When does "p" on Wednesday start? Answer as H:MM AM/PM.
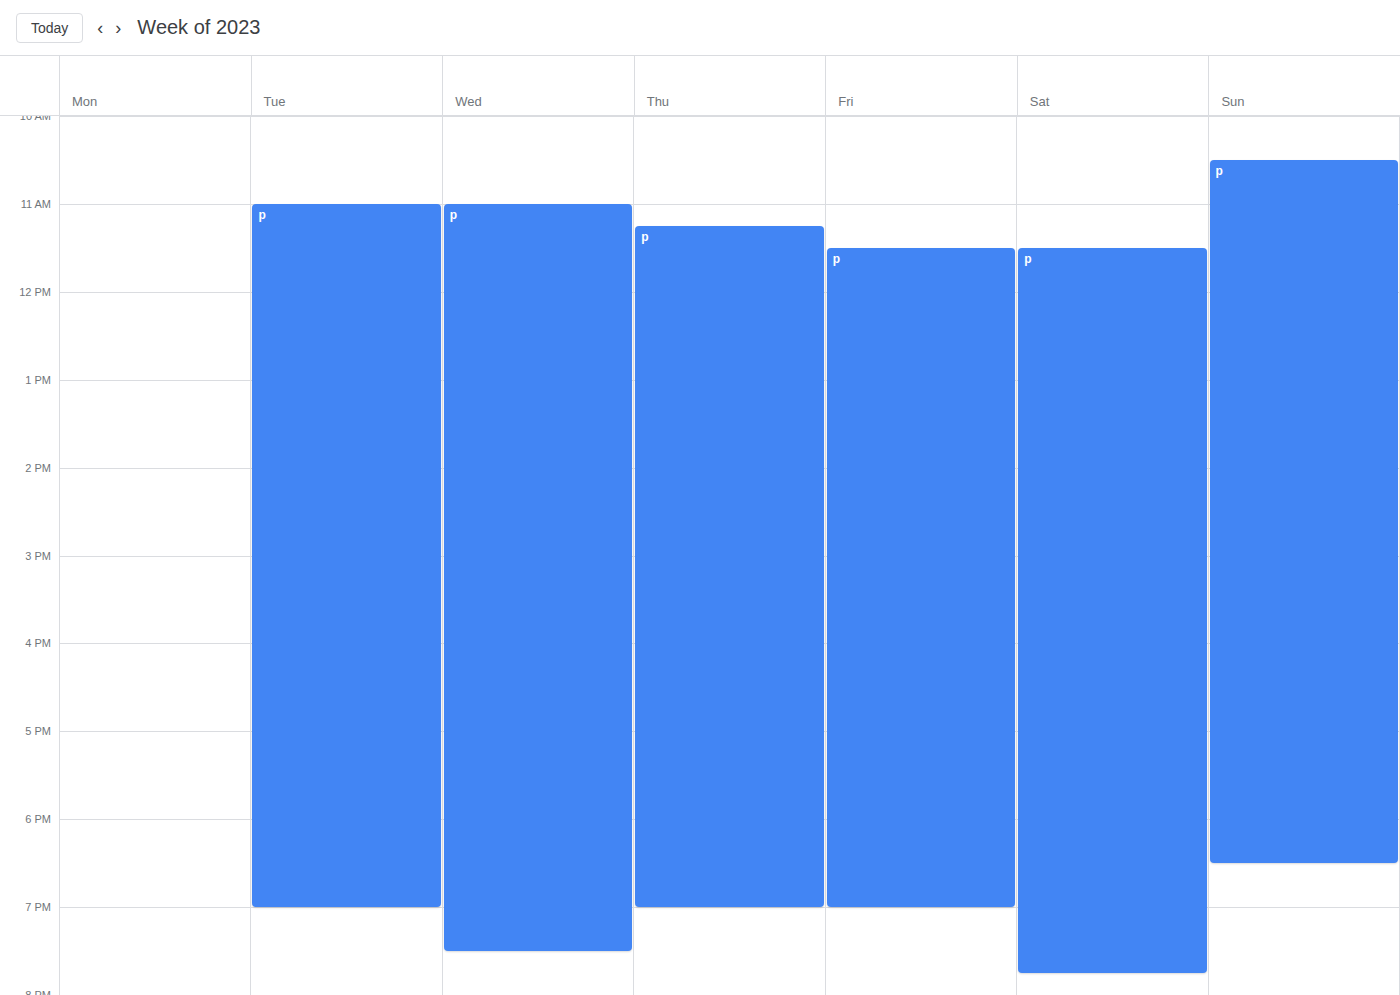
11:00 AM